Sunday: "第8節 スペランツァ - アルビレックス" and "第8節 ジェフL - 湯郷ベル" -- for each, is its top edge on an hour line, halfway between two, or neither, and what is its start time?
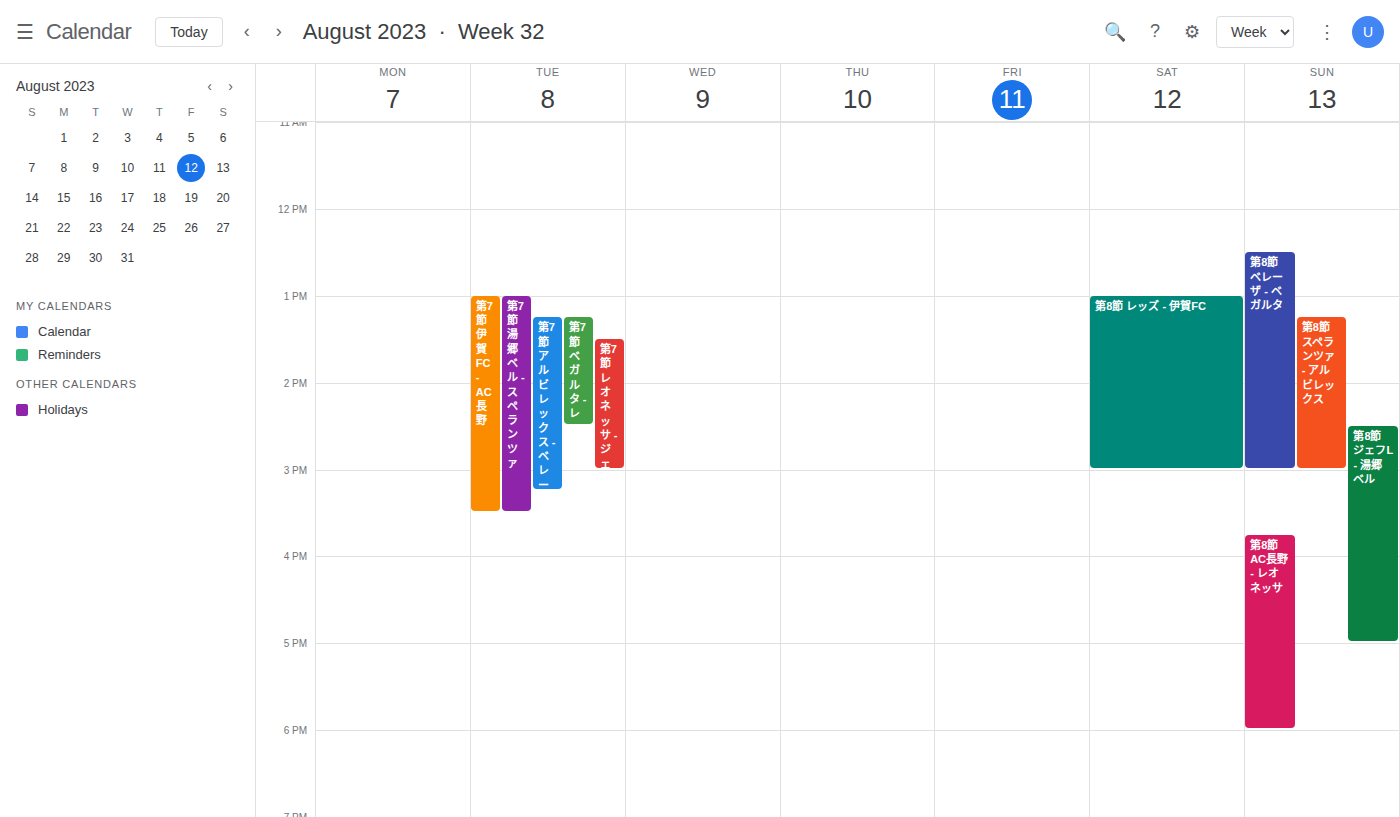
"第8節 スペランツァ - アルビレックス": 1:15 PM, neither: a quarter of the way from the 1 PM line to the 2 PM line. "第8節 ジェフL - 湯郷ベル": 2:30 PM, halfway between the 2 PM and 3 PM lines.